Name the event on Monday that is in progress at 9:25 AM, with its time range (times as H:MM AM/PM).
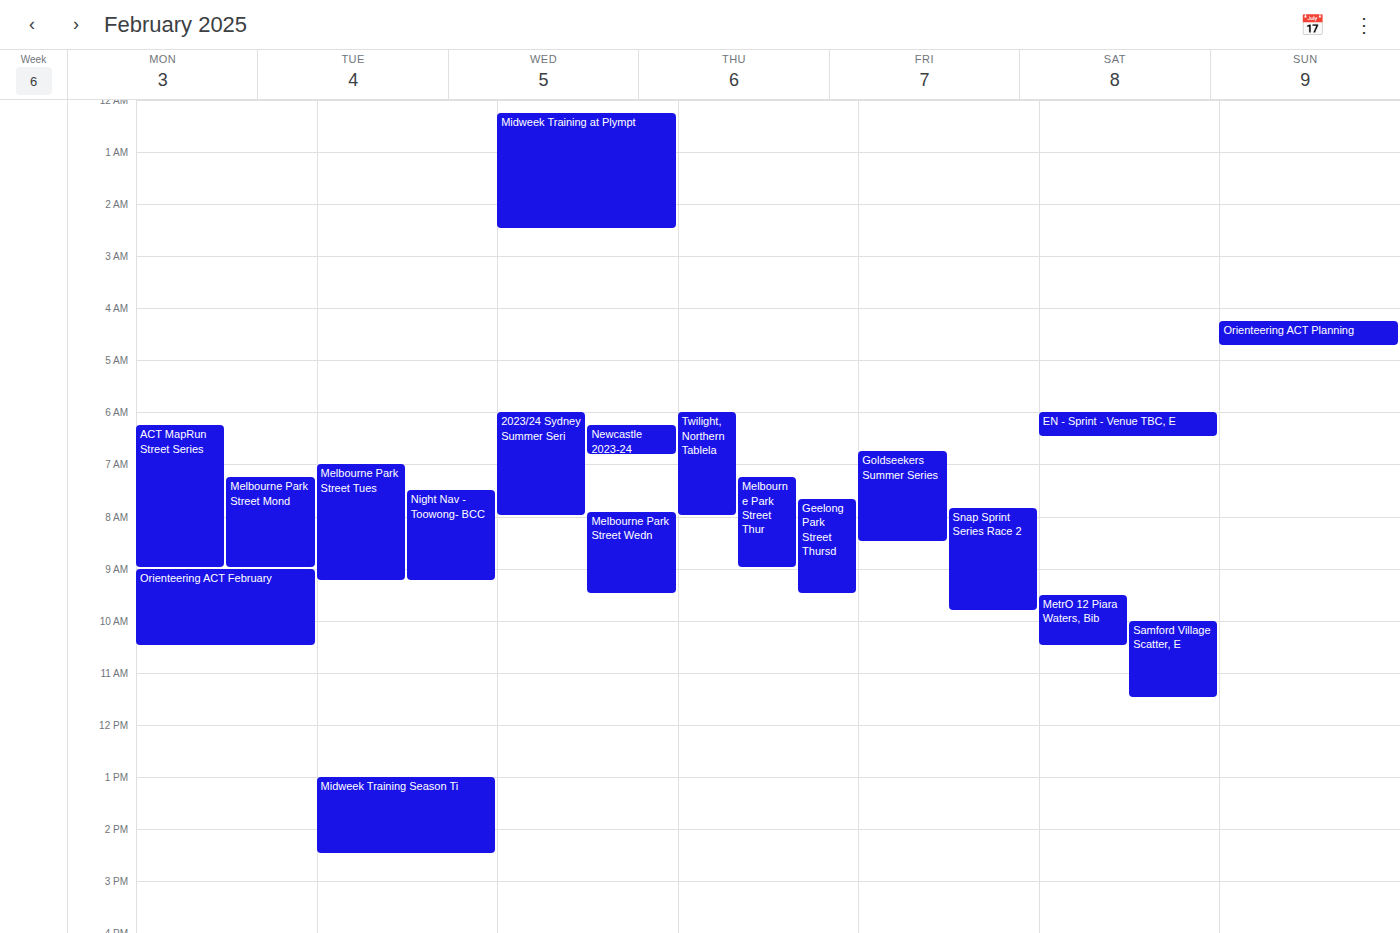
"Orienteering ACT February", 9:00 AM to 10:30 AM